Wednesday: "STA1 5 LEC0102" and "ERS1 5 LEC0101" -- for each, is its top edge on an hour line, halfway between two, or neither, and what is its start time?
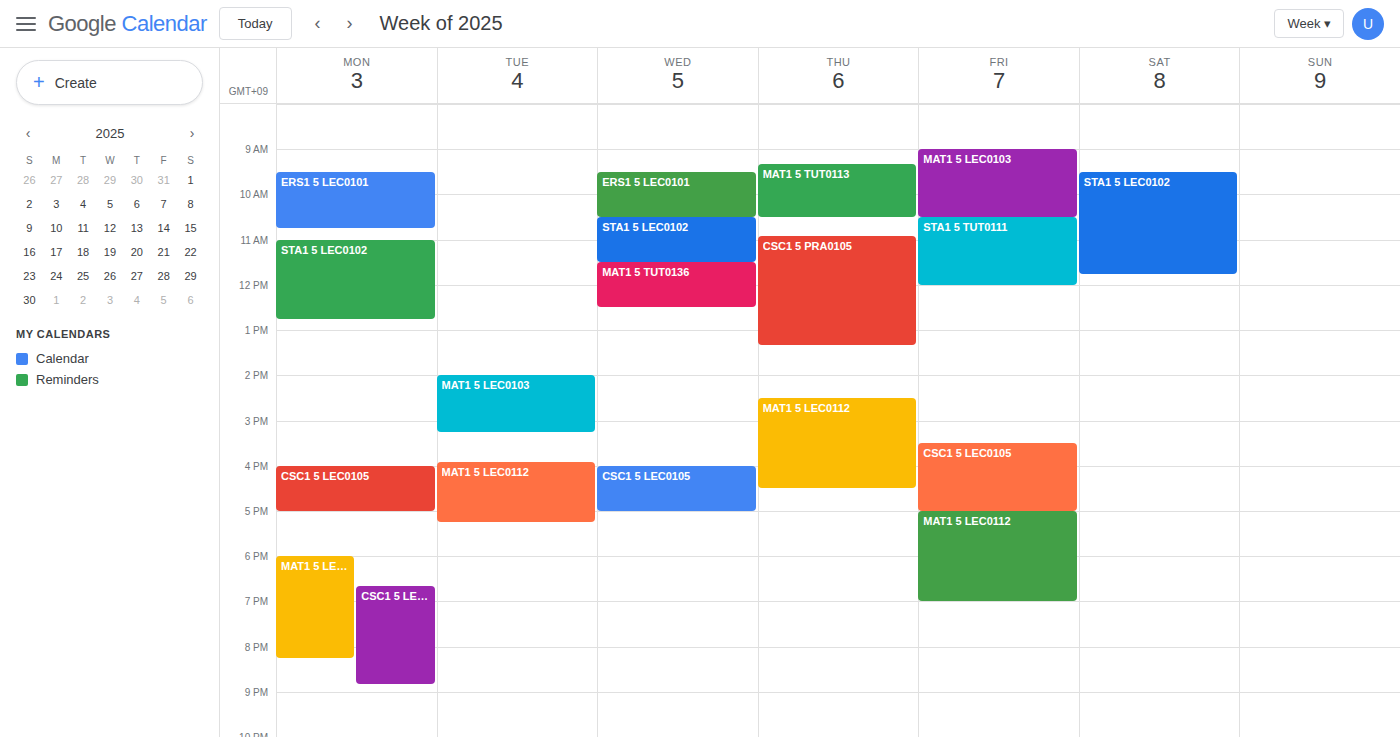
"STA1 5 LEC0102": 10:30 AM, halfway between the 10 AM and 11 AM lines. "ERS1 5 LEC0101": 9:30 AM, halfway between the 9 AM and 10 AM lines.